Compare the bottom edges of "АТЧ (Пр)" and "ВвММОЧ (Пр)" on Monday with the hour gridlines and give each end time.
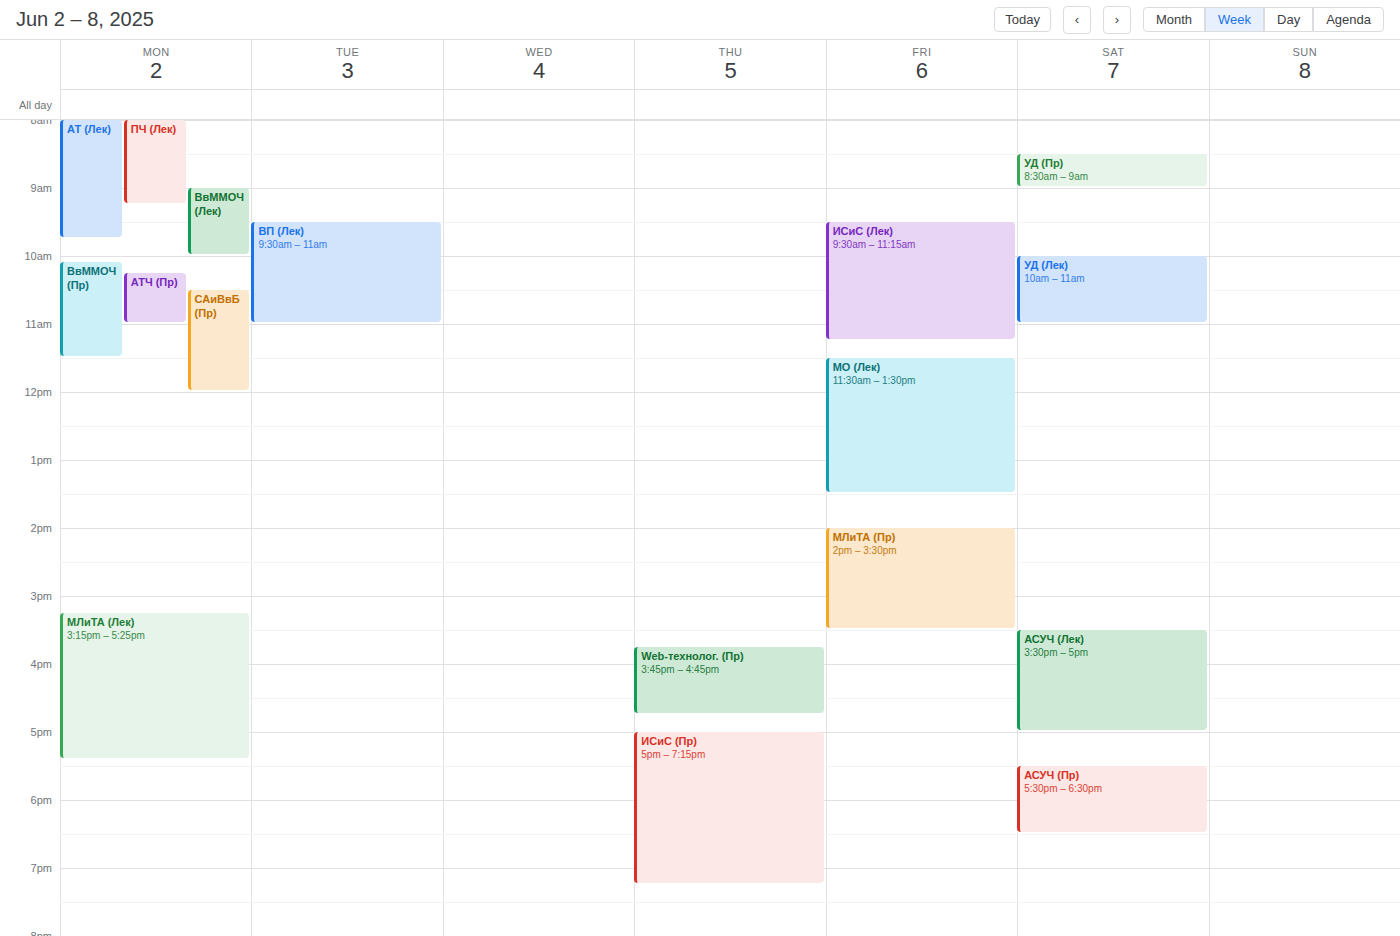
"АТЧ (Пр)": 11:00 AM, exactly on the 11 AM line. "ВвММОЧ (Пр)": 11:30 AM, halfway between the 11 AM and 12 PM lines.